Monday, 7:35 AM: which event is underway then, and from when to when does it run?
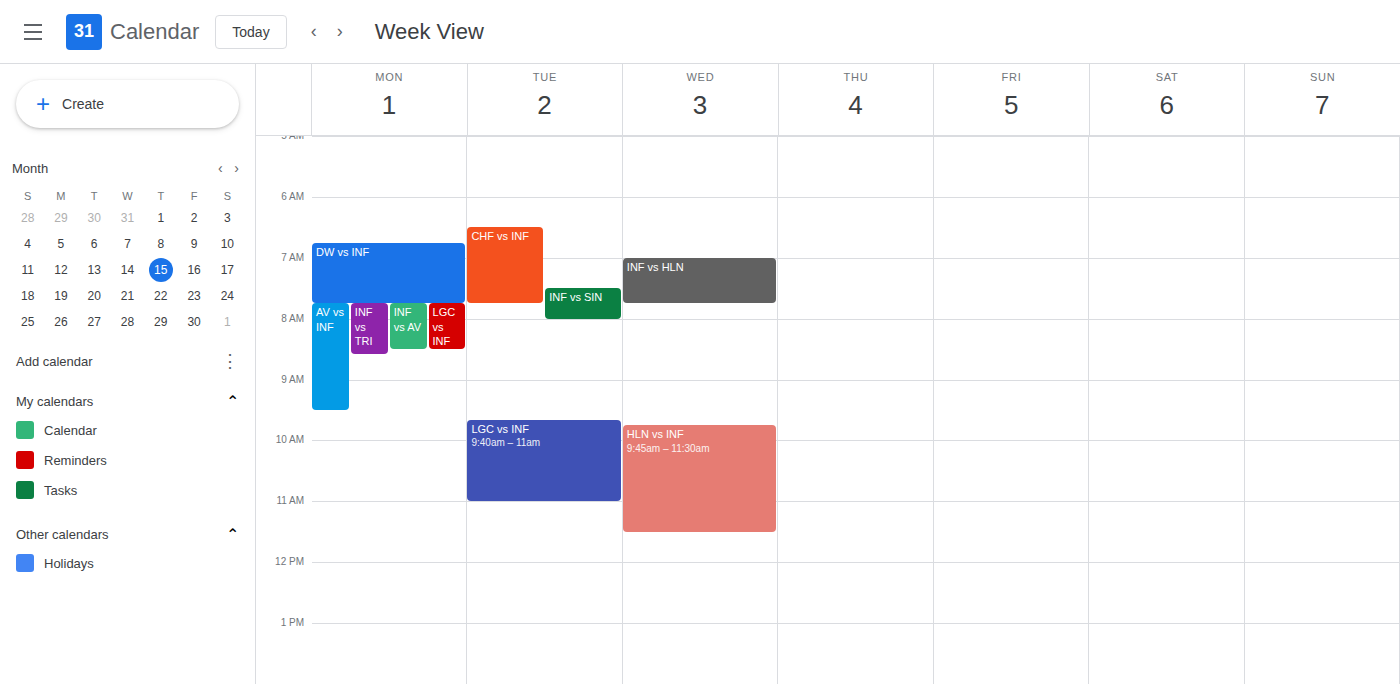
"DW vs INF", 6:45 AM to 7:45 AM